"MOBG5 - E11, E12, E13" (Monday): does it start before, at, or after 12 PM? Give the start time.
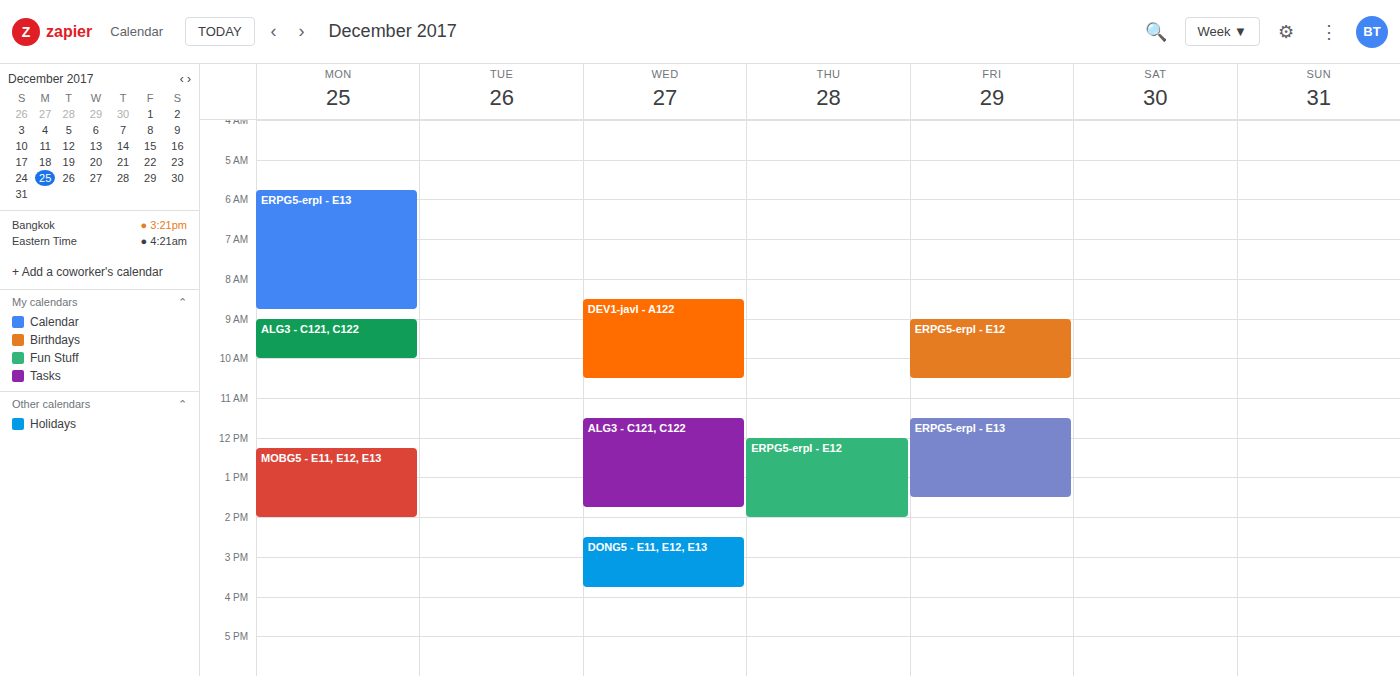
12:15 PM -- after 12 PM, 15 minutes below the 12 PM line.